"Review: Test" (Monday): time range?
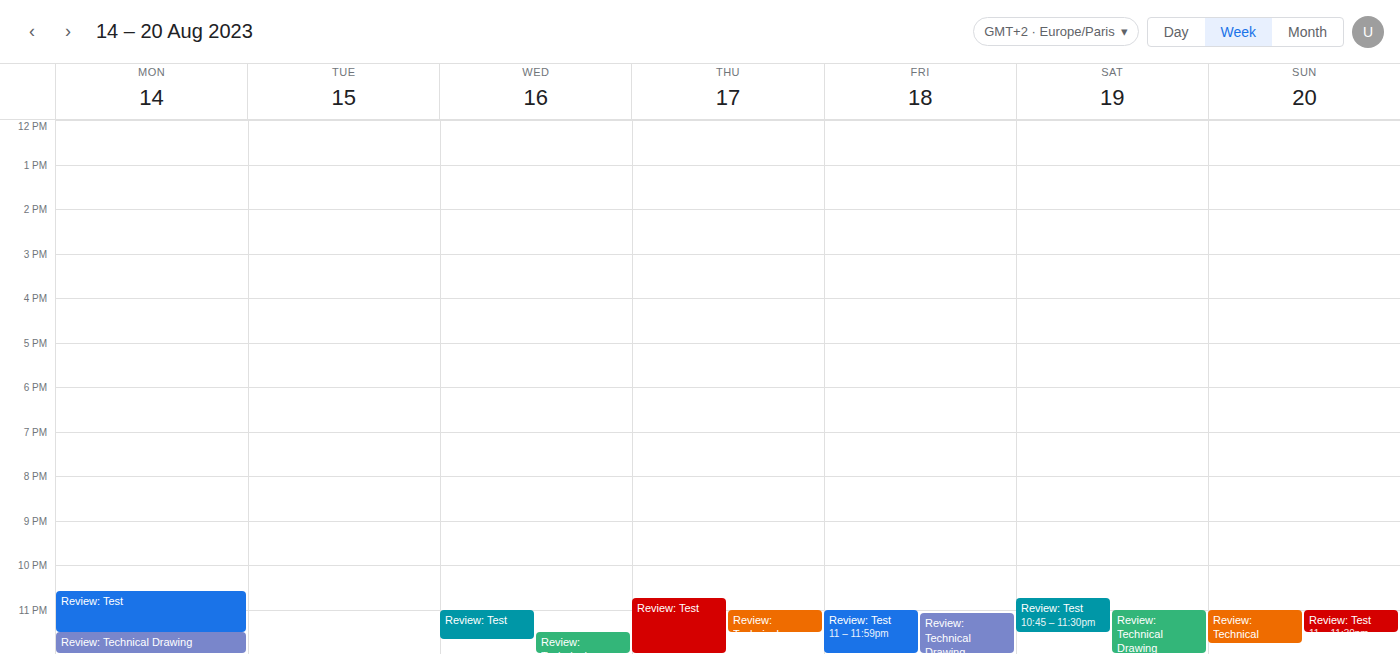
10:35 PM to 11:30 PM